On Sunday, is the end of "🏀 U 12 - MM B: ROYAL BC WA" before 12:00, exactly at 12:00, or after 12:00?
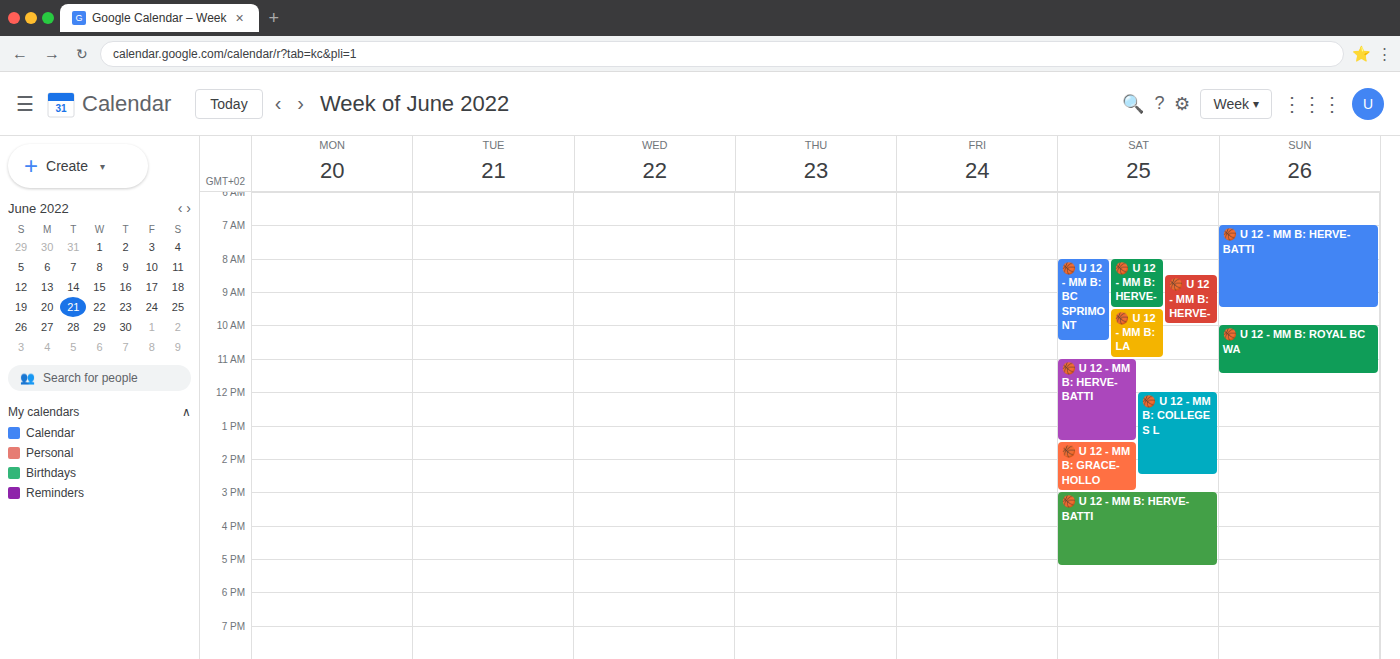
11:30 -- before 12:00, 30 minutes above the 12:00 line.